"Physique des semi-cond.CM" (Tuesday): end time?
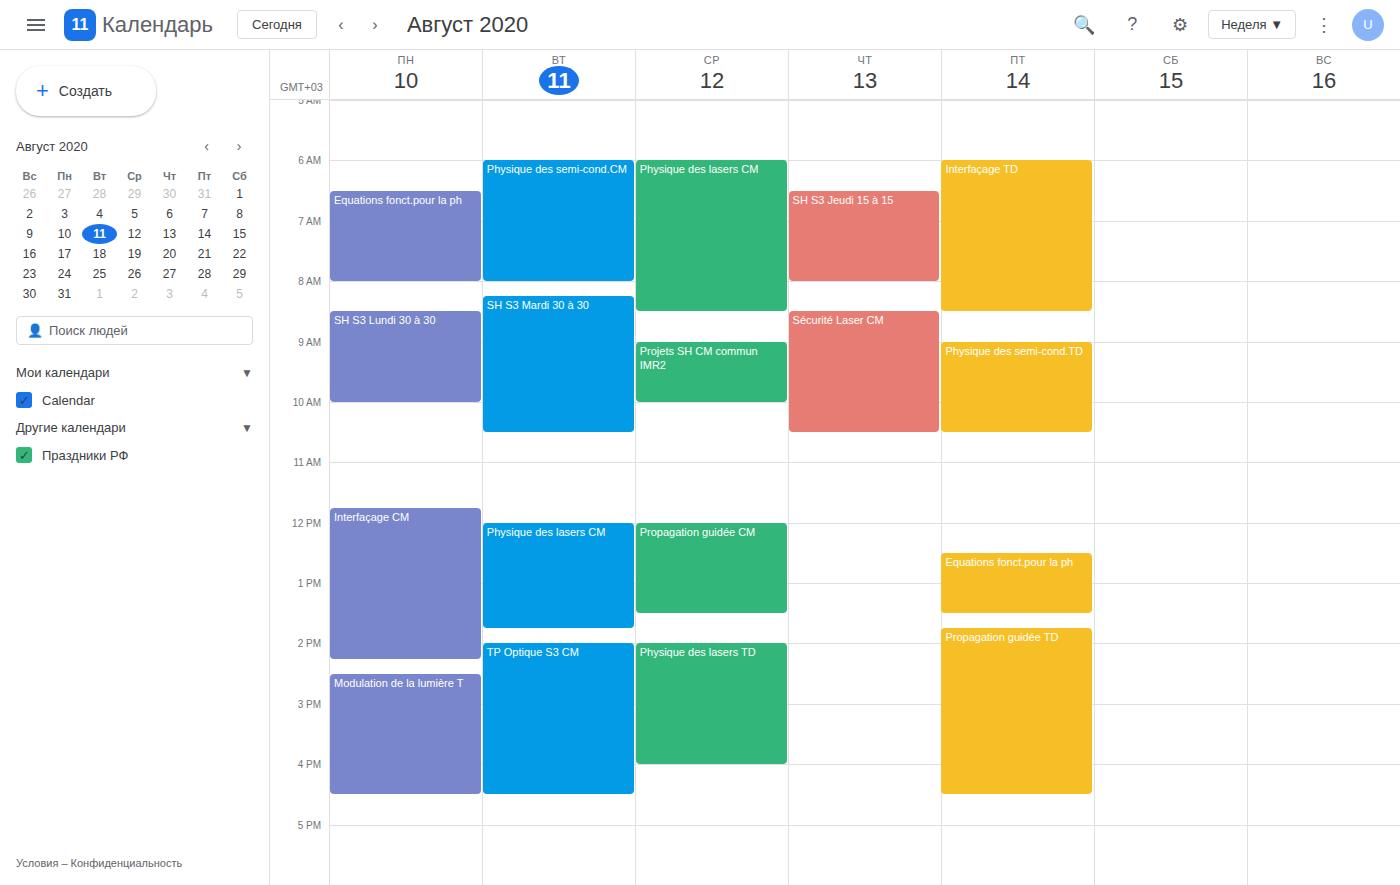
8:00 AM